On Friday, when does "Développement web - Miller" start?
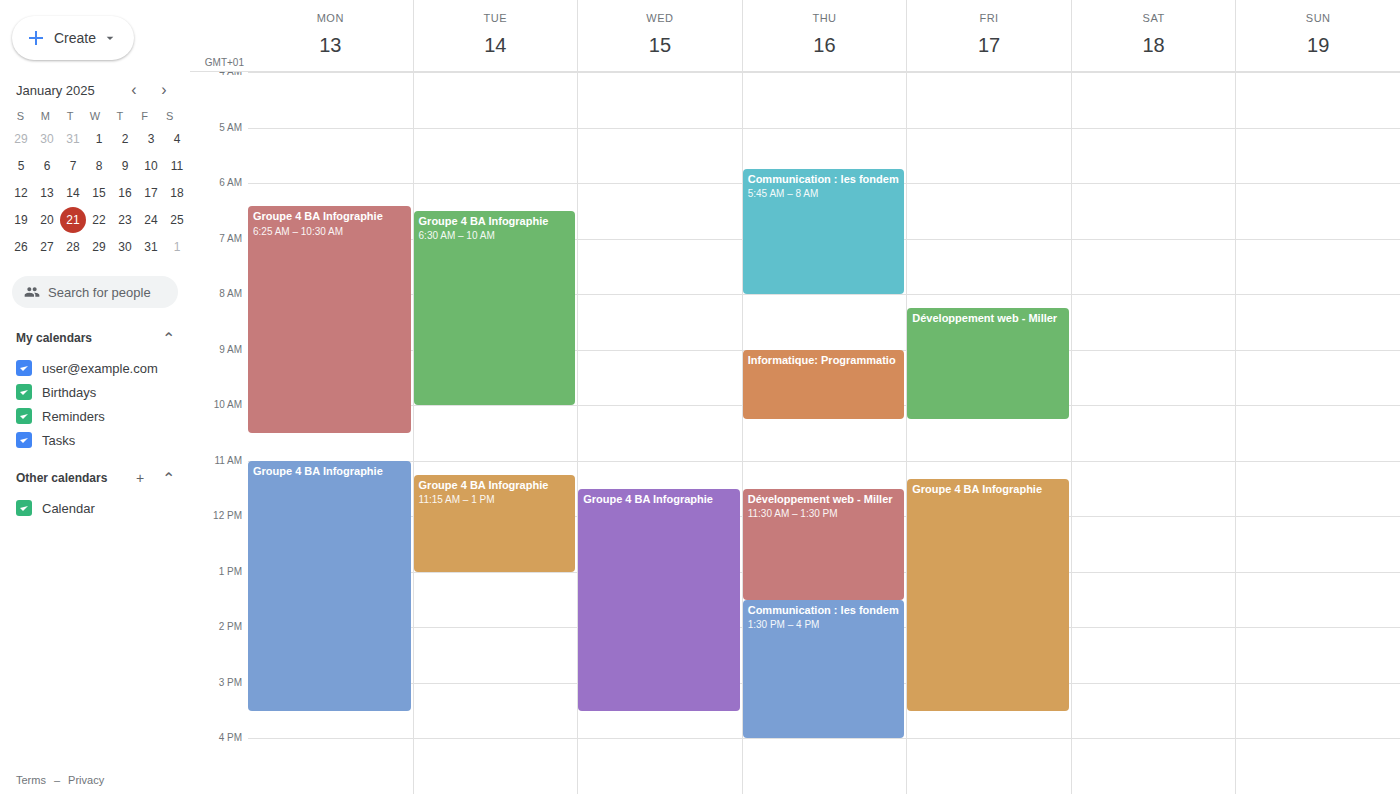
8:15 AM